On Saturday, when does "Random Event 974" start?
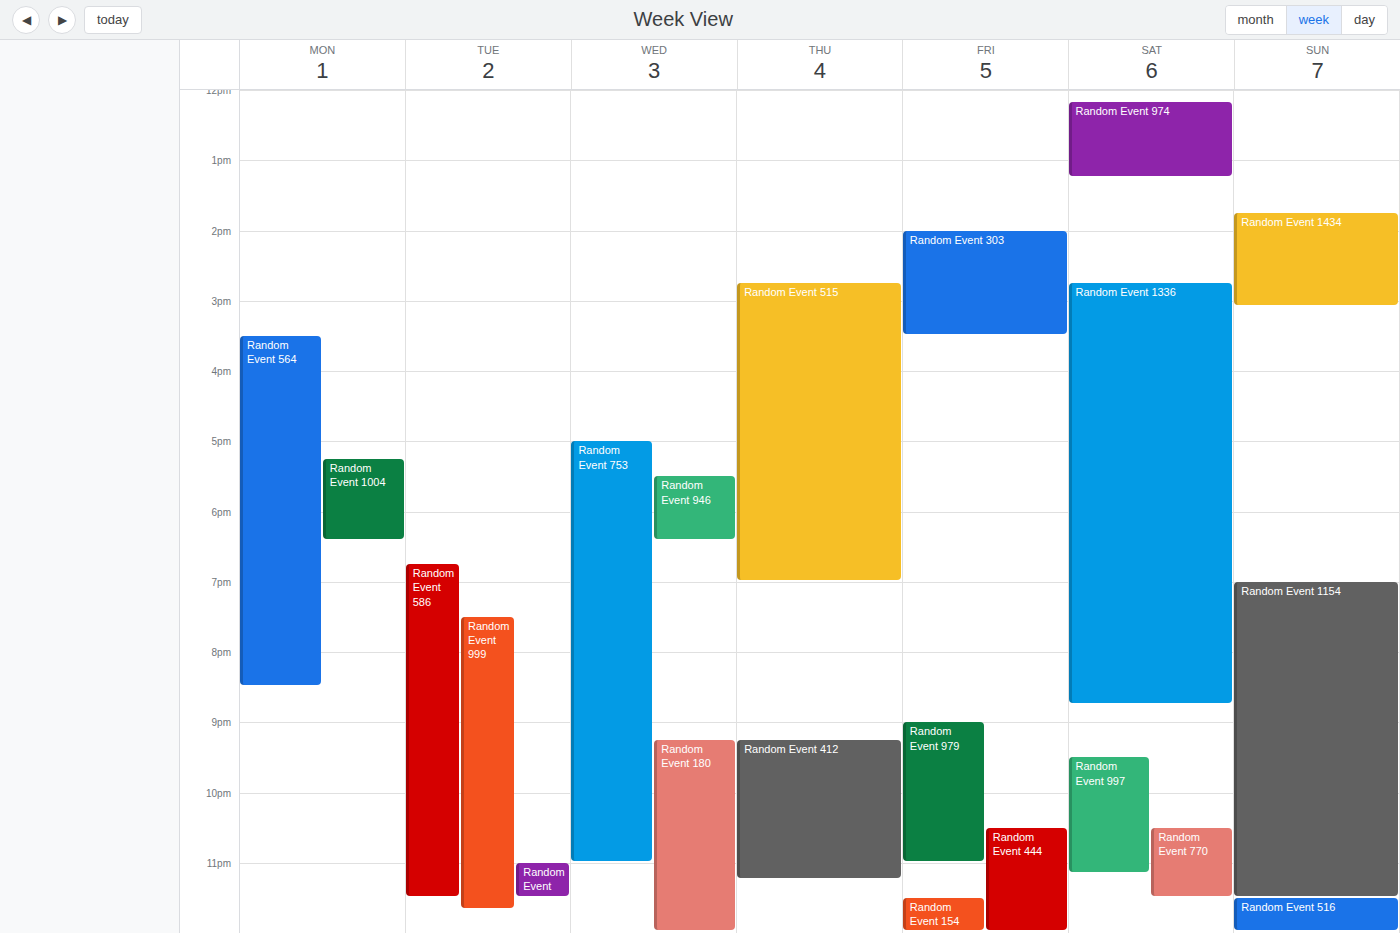
12:10